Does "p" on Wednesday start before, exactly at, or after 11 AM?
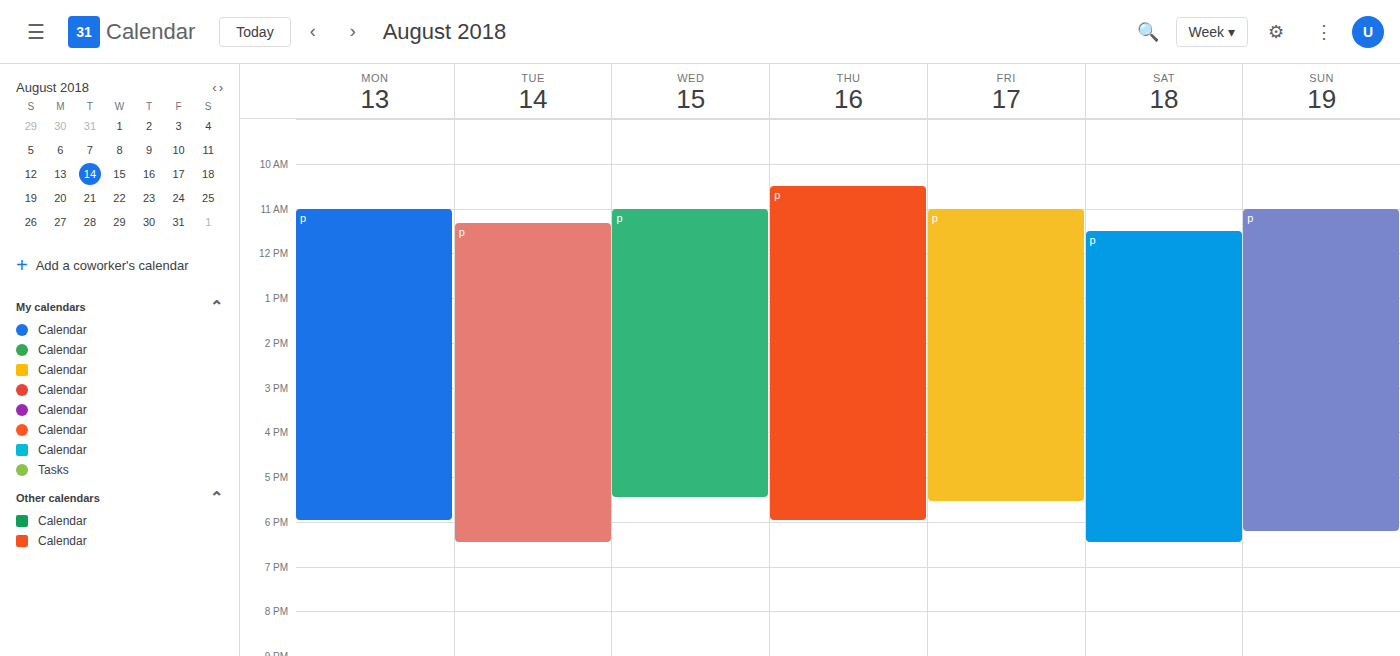
11:00 AM -- exactly at 11 AM, on the 11 AM line.